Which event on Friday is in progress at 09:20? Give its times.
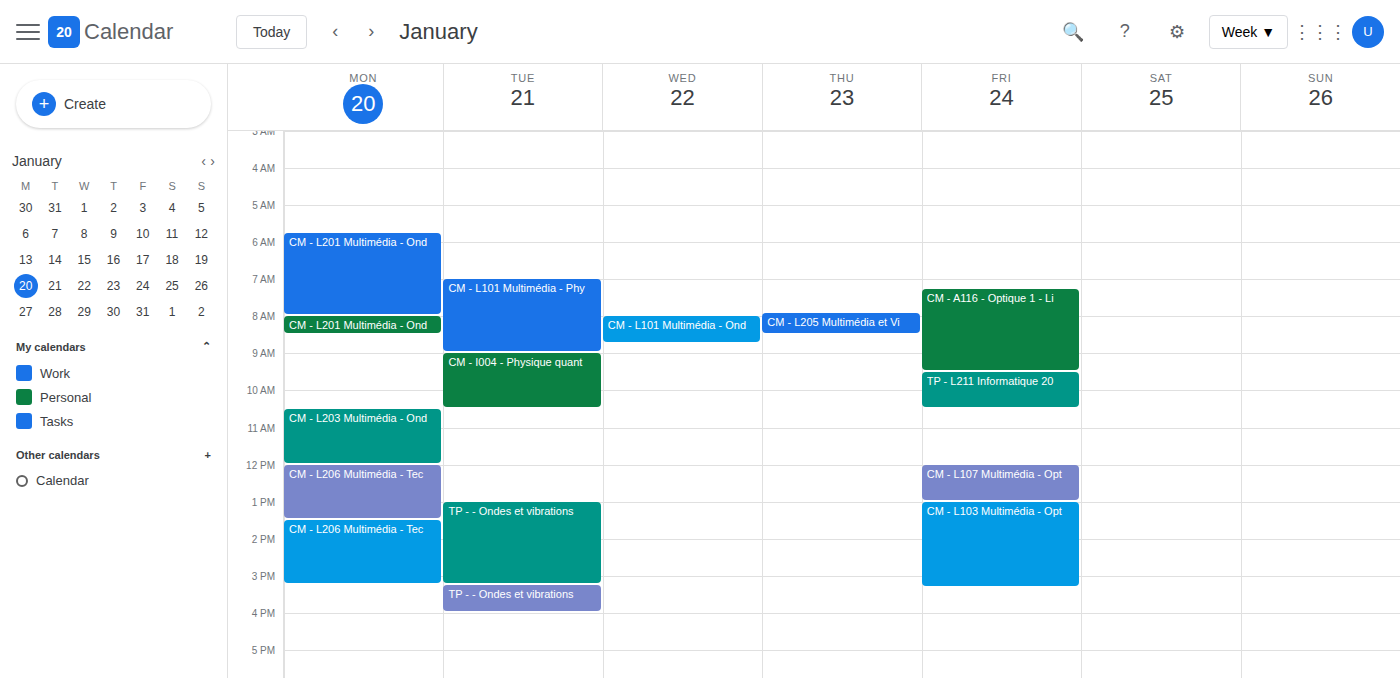
"CM - A116 - Optique 1 - Li", 07:15 to 09:30